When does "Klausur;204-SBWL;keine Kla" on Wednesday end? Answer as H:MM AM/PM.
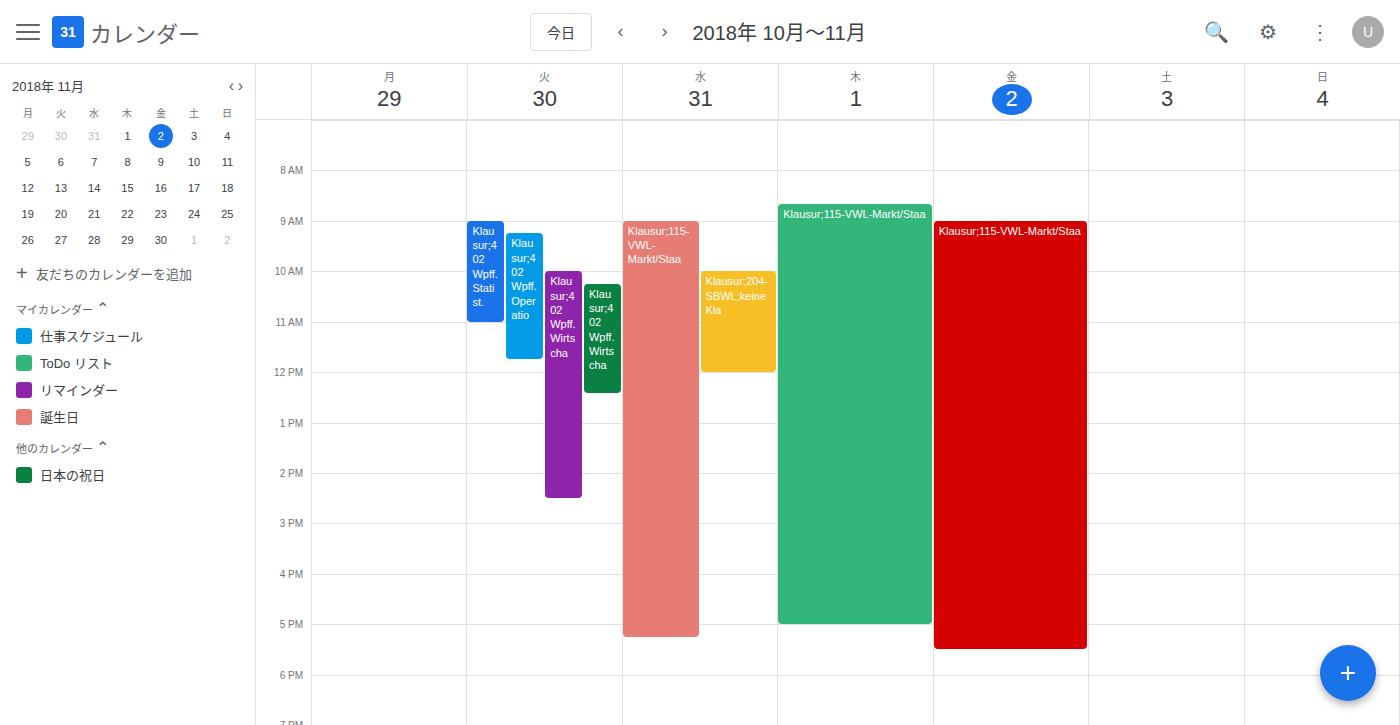
12:00 PM